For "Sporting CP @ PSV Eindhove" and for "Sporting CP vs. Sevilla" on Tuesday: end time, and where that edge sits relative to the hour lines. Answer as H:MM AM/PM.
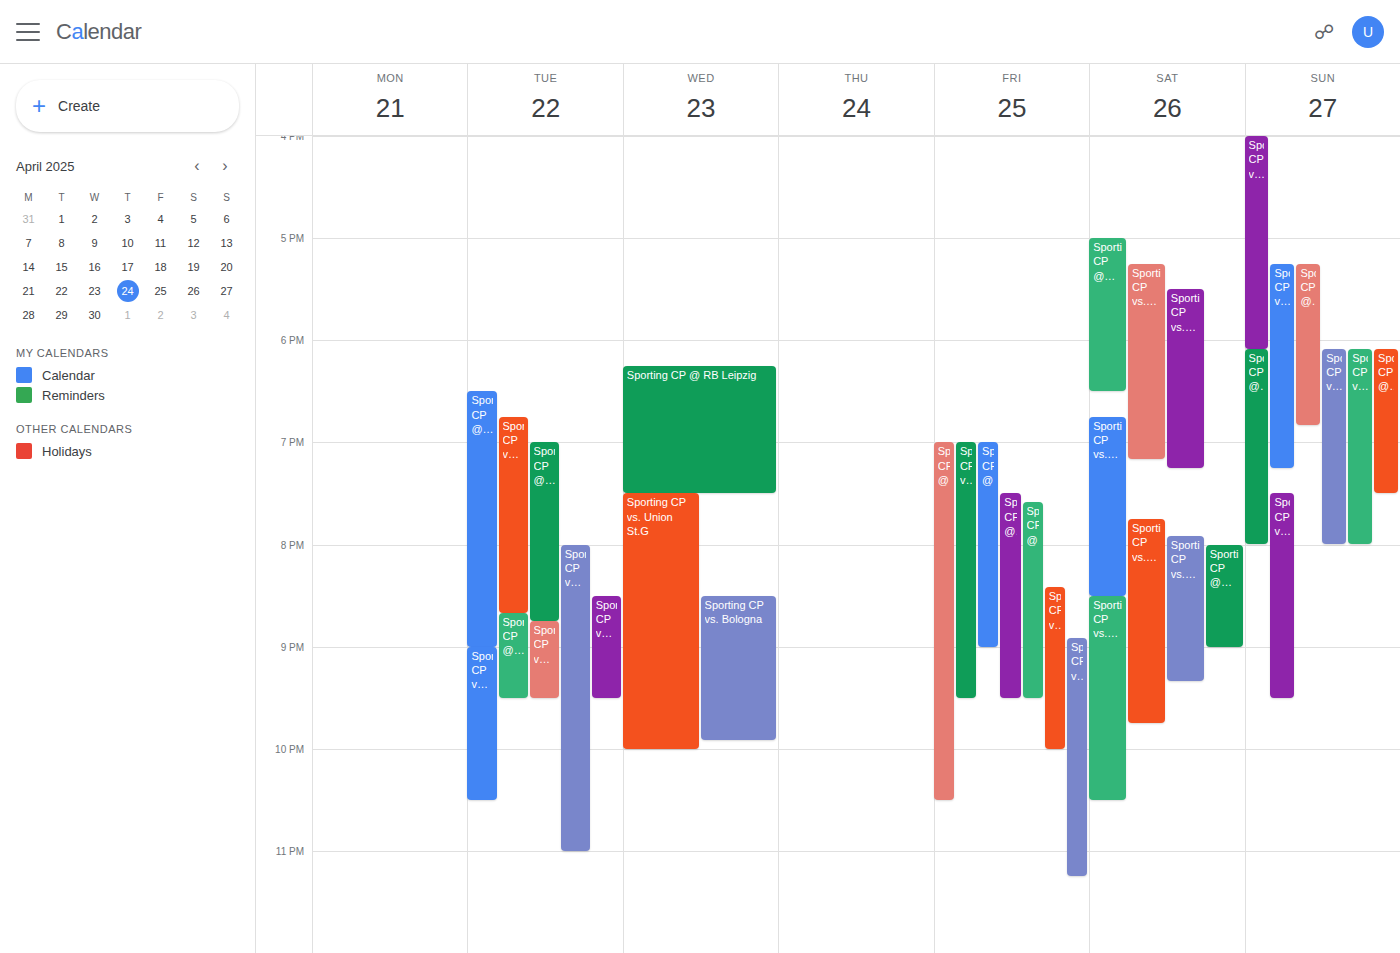
"Sporting CP @ PSV Eindhove": 9:00 PM, exactly on the 9 PM line. "Sporting CP vs. Sevilla": 11:00 PM, exactly on the 11 PM line.